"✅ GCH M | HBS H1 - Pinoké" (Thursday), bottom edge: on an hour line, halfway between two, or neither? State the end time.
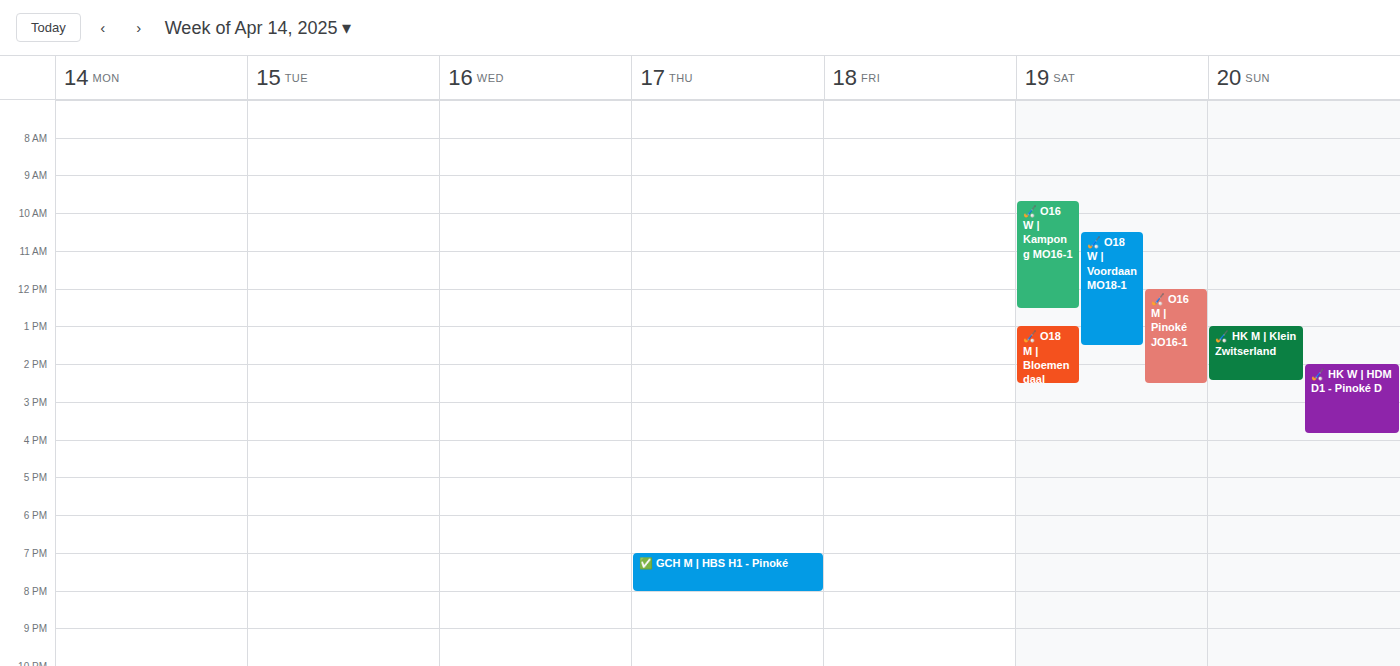
8:00 PM -- exactly on the 8 PM line.